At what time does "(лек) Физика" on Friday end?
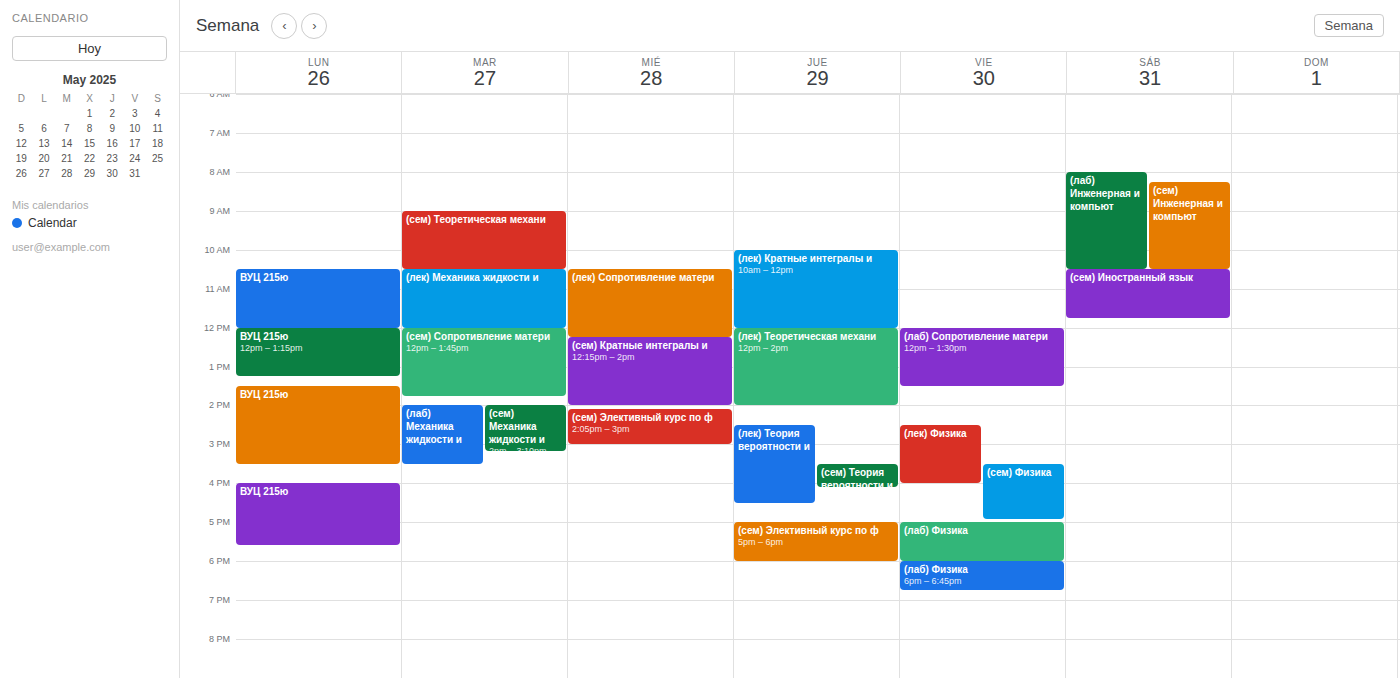
4:00 PM